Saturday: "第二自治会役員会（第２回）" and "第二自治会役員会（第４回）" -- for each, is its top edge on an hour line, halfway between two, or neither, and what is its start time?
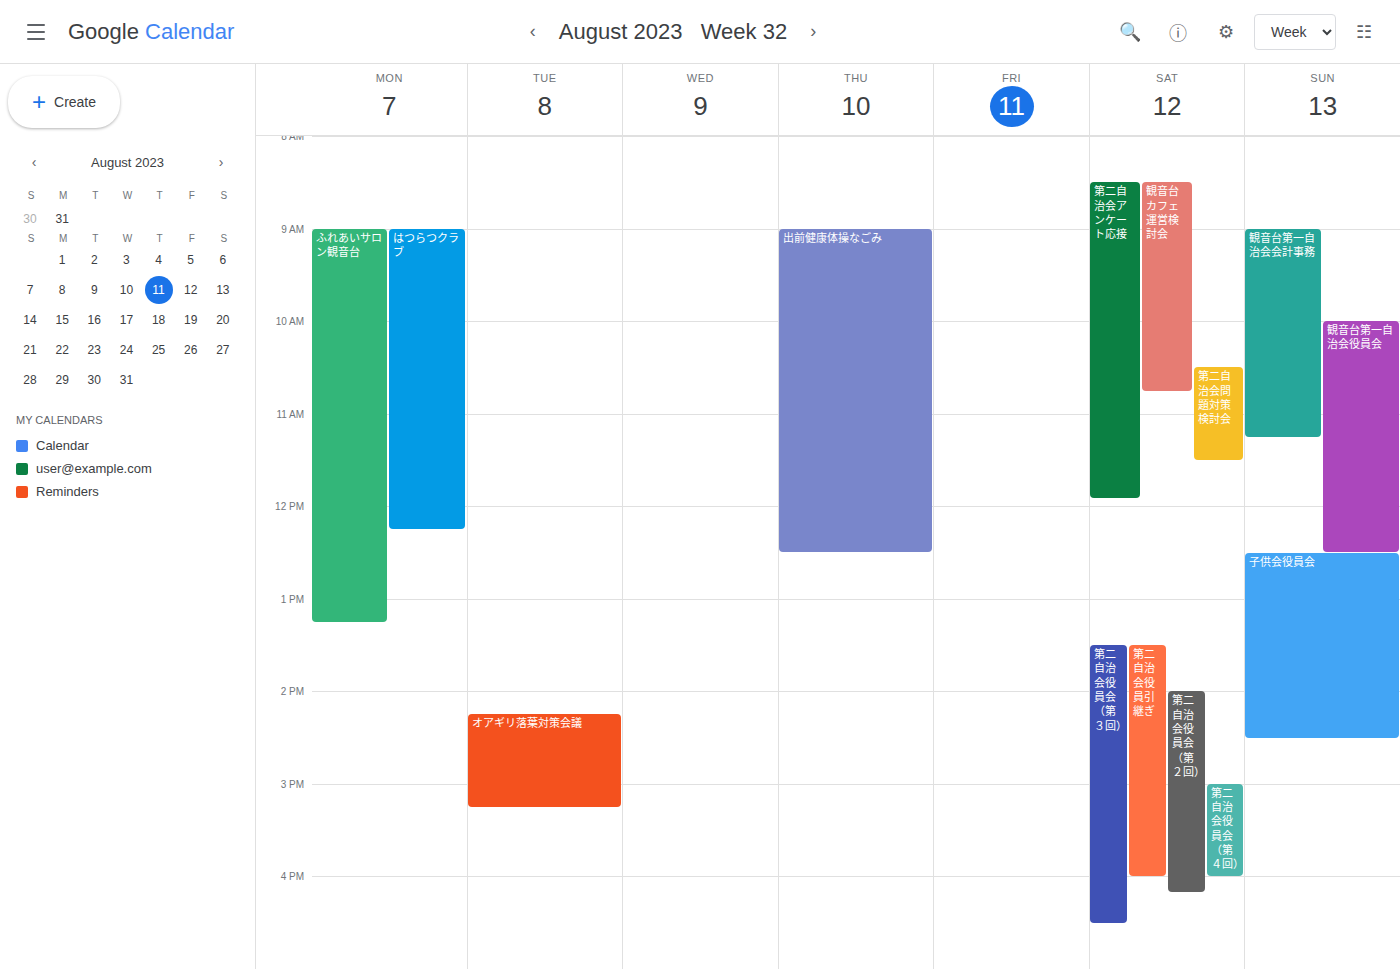
"第二自治会役員会（第２回）": 2:00 PM, exactly on the 2 PM line. "第二自治会役員会（第４回）": 3:00 PM, exactly on the 3 PM line.